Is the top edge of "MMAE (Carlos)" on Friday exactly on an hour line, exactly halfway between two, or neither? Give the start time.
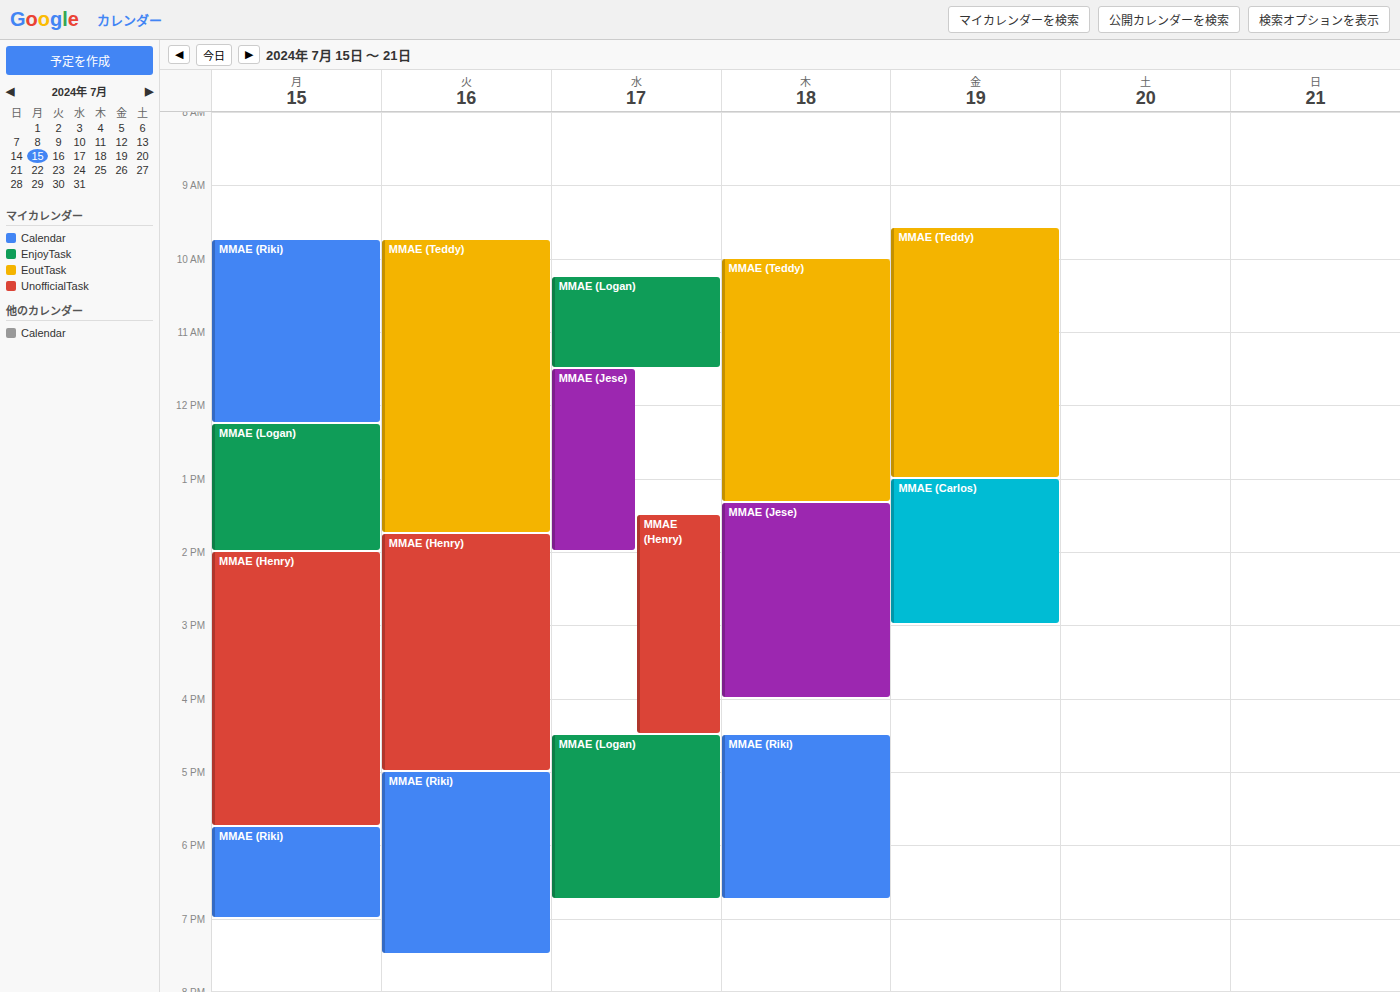
1:00 PM -- exactly on the 1 PM line.